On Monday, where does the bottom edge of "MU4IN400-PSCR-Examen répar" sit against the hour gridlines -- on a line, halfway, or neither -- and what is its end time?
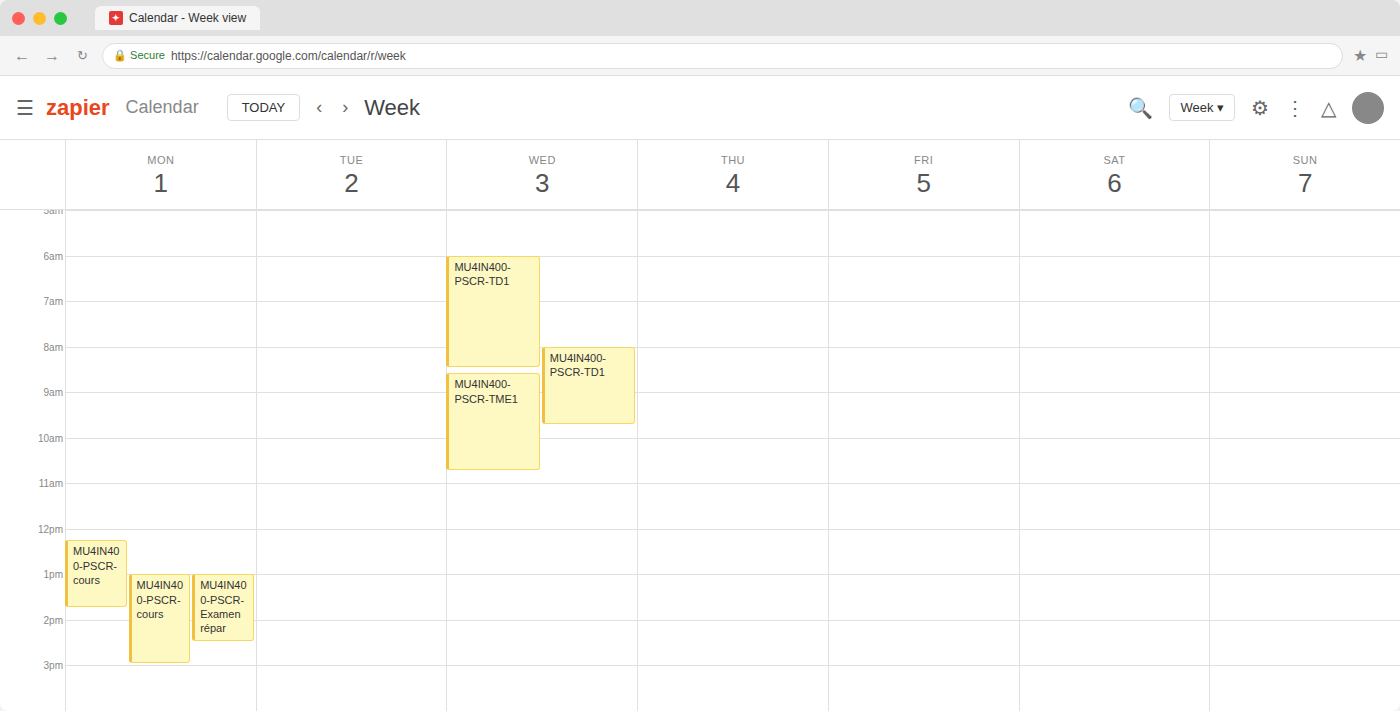
2:30 PM -- halfway between the 2 PM and 3 PM lines.